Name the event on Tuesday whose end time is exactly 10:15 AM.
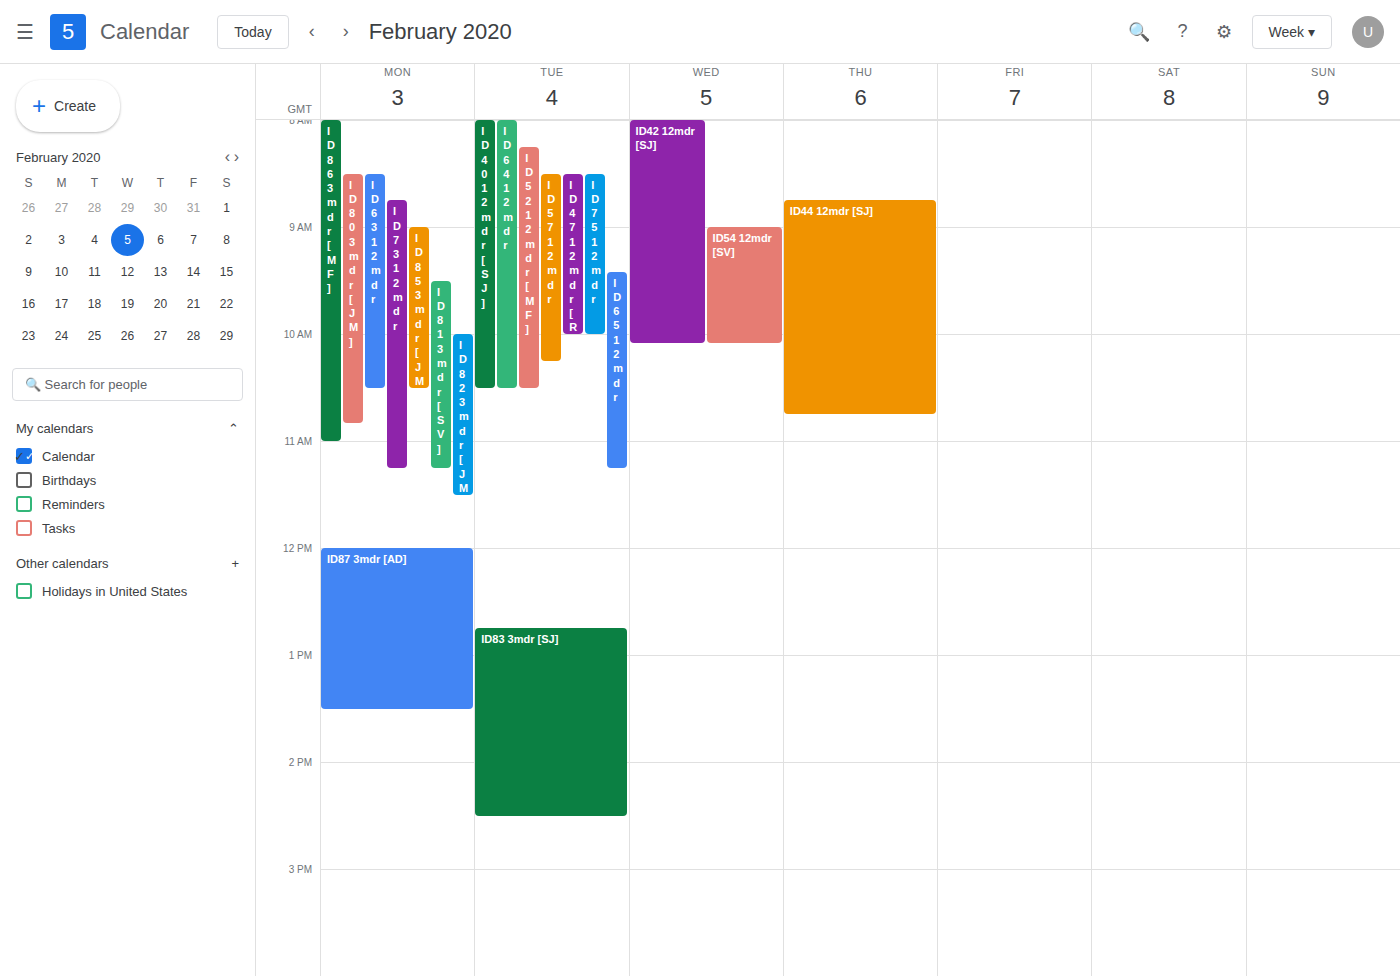
"ID57 12mdr"